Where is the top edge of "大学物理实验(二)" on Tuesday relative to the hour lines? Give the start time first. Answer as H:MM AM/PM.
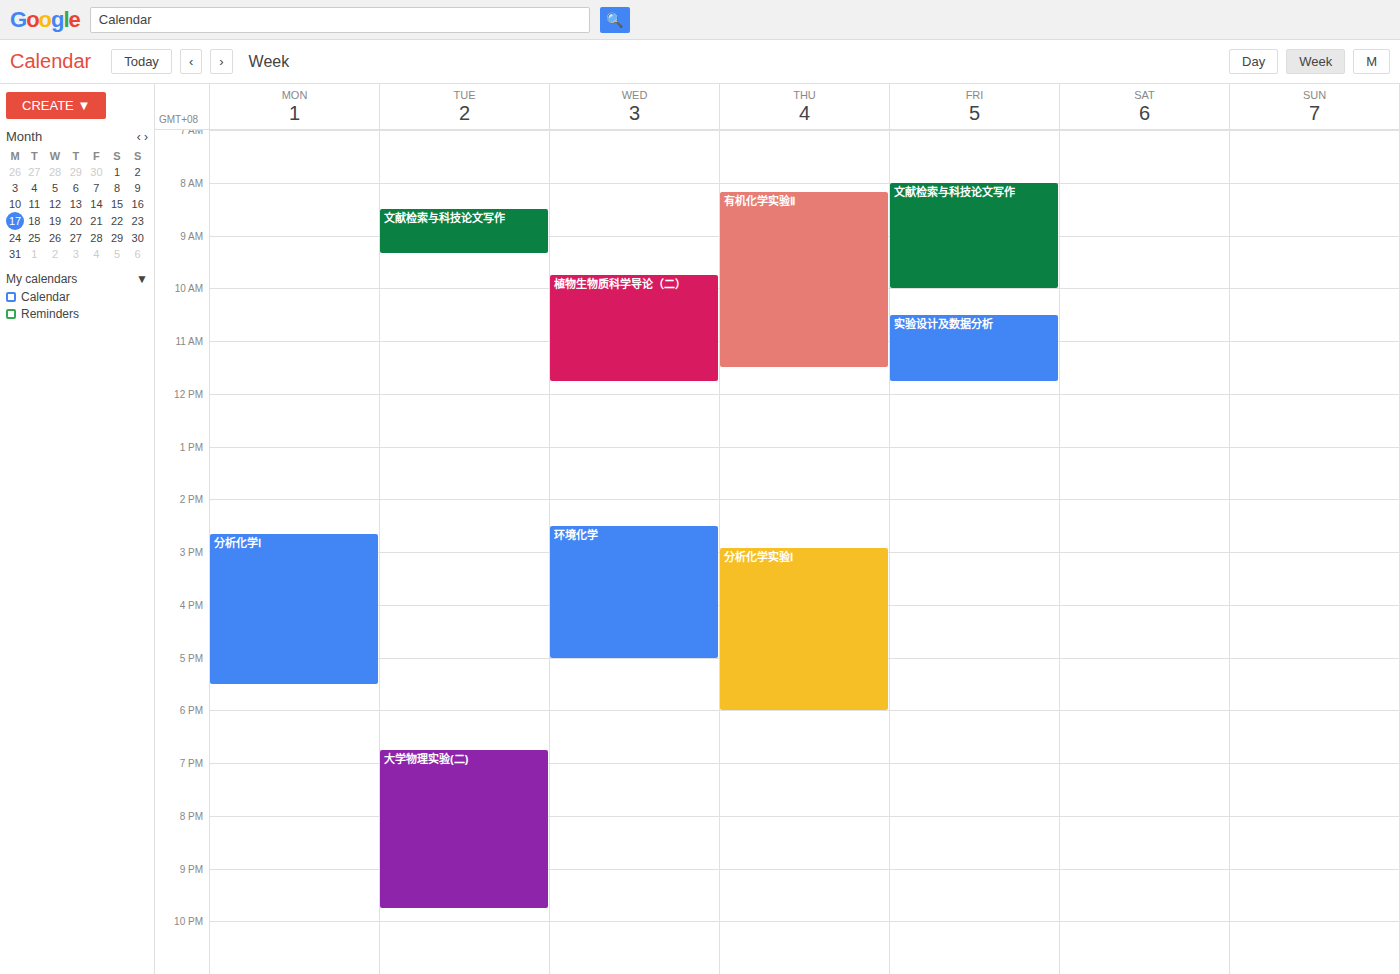
6:45 PM -- neither: three quarters of the way from the 6 PM line to the 7 PM line.